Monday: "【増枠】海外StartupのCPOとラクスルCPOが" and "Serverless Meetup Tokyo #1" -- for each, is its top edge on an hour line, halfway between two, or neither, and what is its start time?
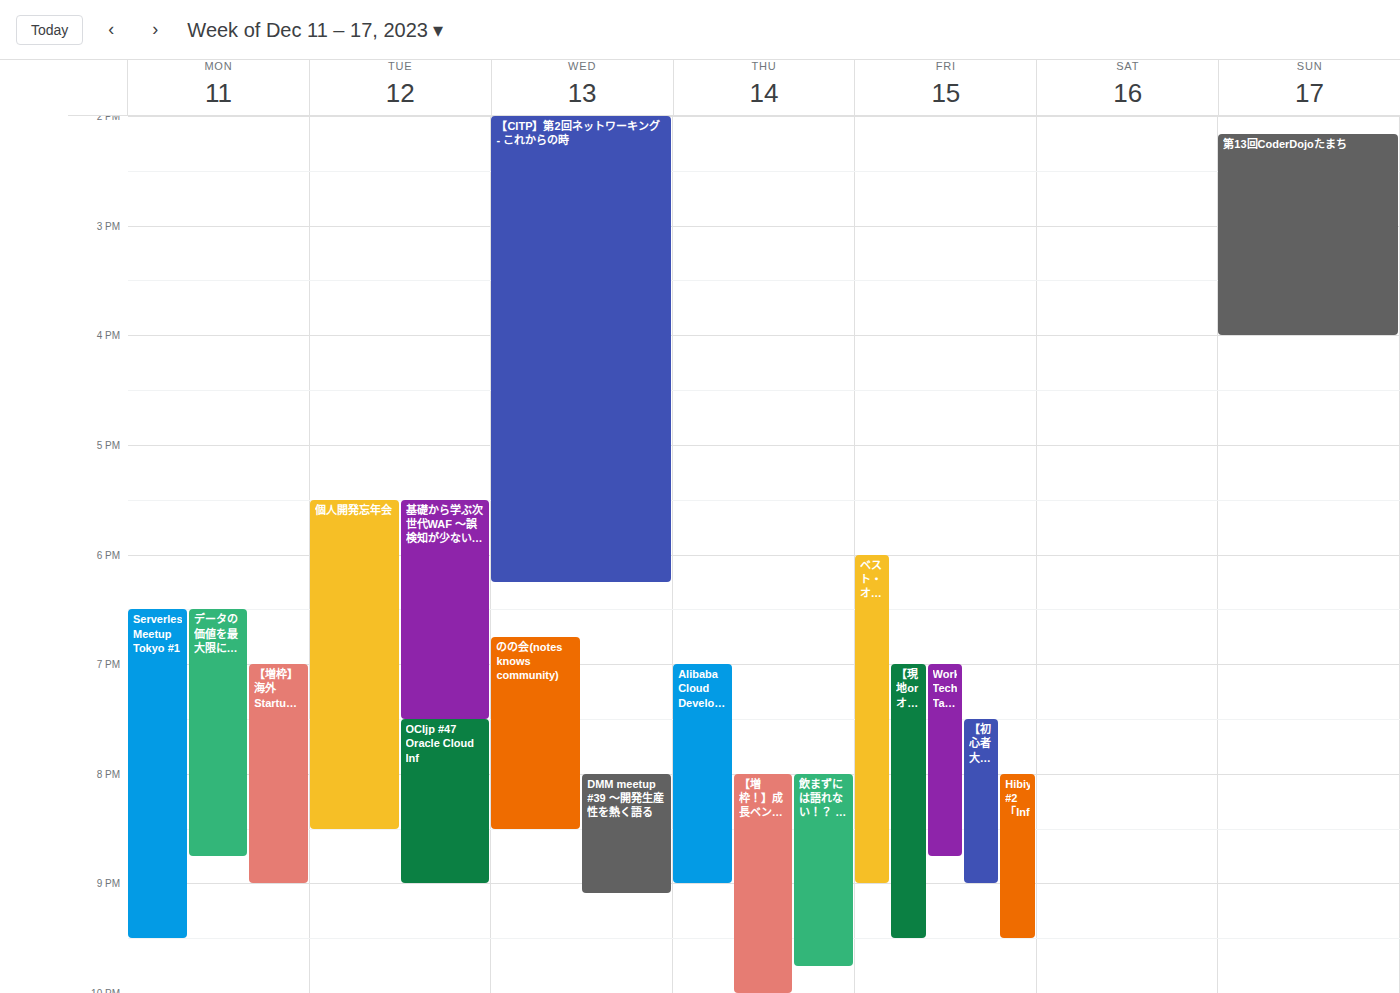
"【増枠】海外StartupのCPOとラクスルCPOが": 19:00, exactly on the 19:00 line. "Serverless Meetup Tokyo #1": 18:30, halfway between the 18:00 and 19:00 lines.